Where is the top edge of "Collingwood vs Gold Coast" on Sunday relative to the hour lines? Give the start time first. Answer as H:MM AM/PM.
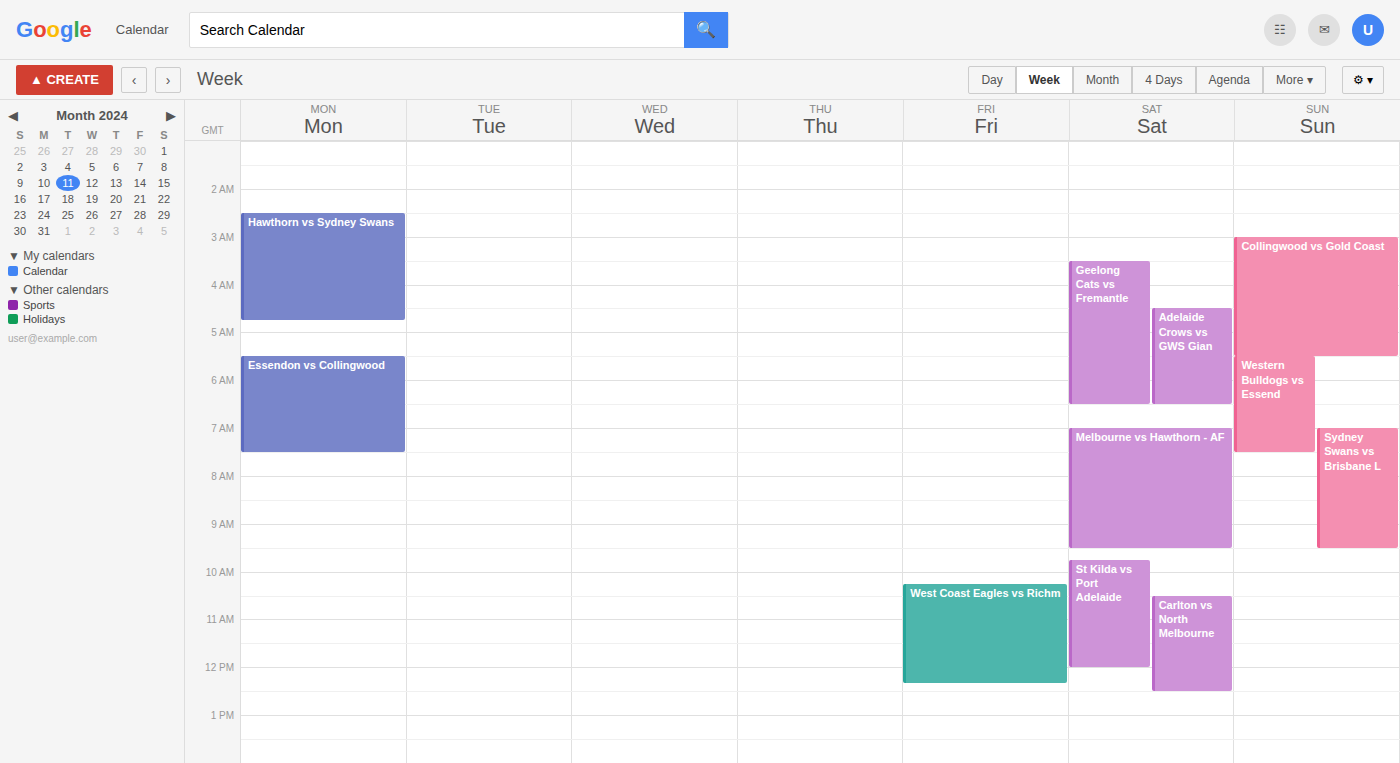
3:00 AM -- exactly on the 3 AM line.